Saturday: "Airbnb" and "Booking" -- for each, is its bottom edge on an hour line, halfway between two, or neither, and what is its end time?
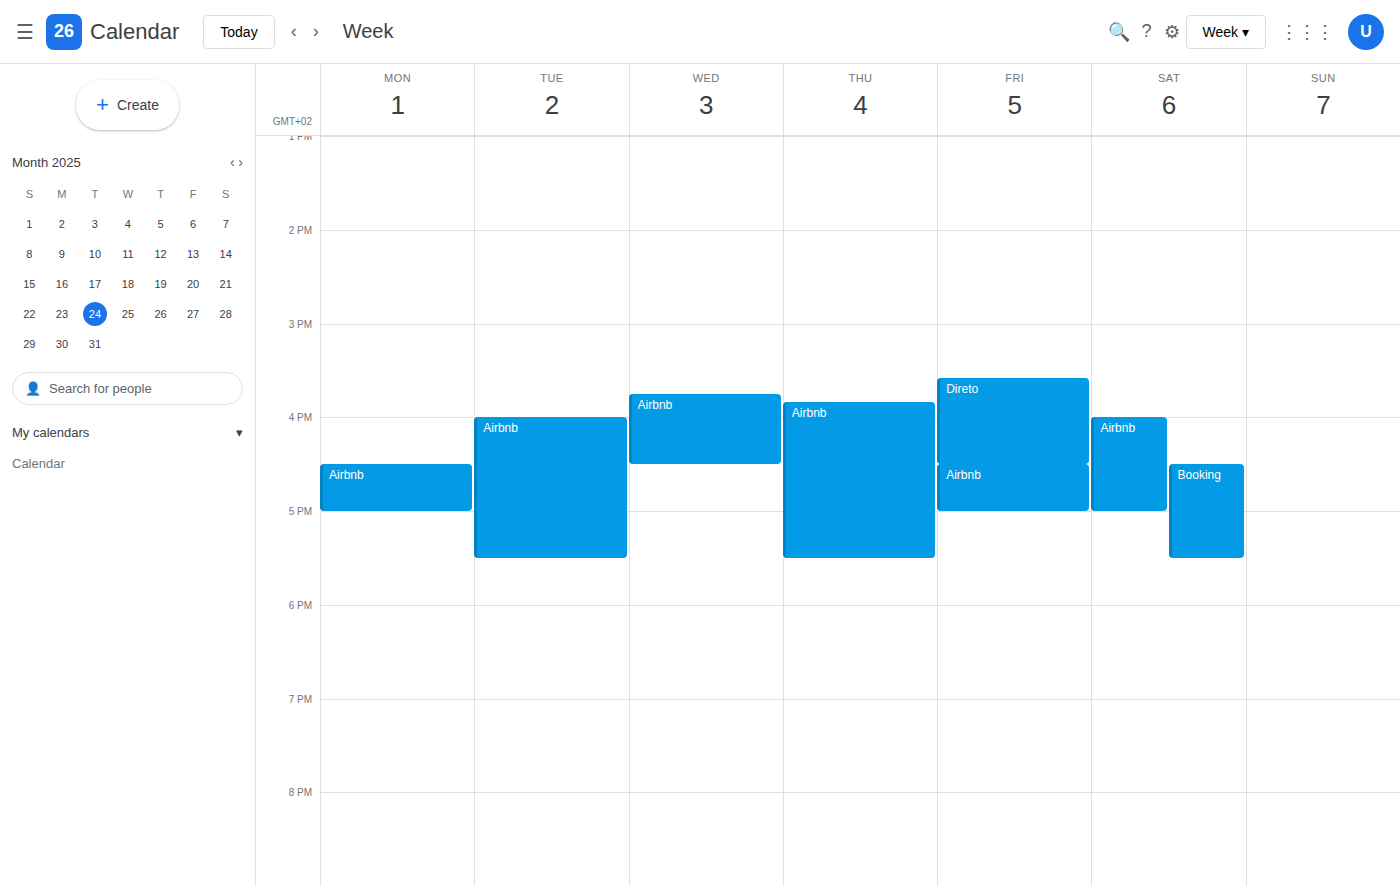
"Airbnb": 5:00 PM, exactly on the 5 PM line. "Booking": 5:30 PM, halfway between the 5 PM and 6 PM lines.